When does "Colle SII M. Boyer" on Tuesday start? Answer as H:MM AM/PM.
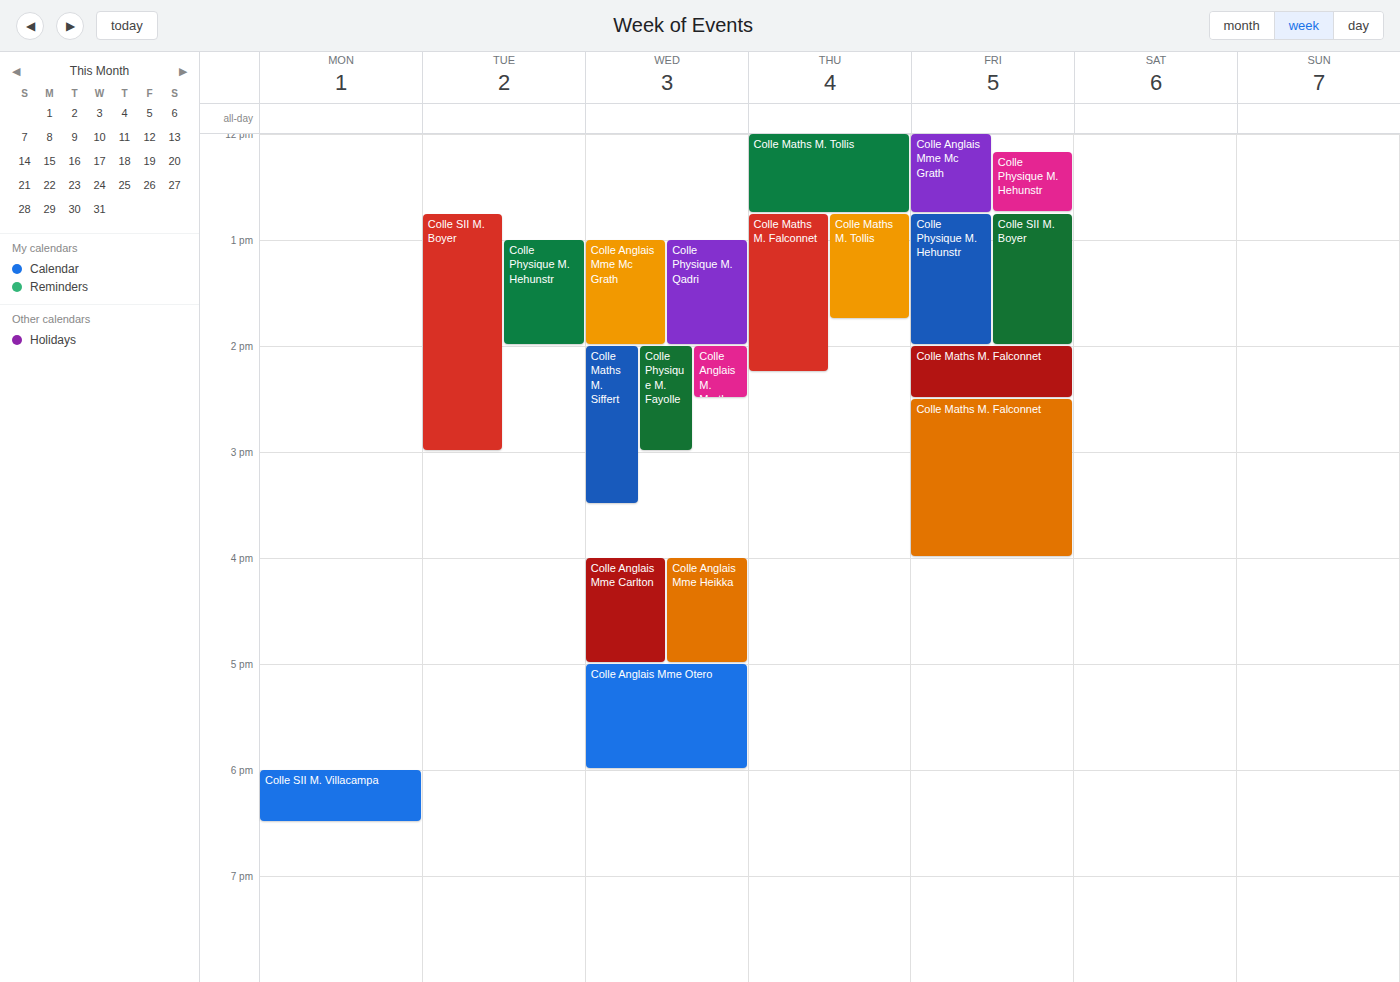
12:45 PM